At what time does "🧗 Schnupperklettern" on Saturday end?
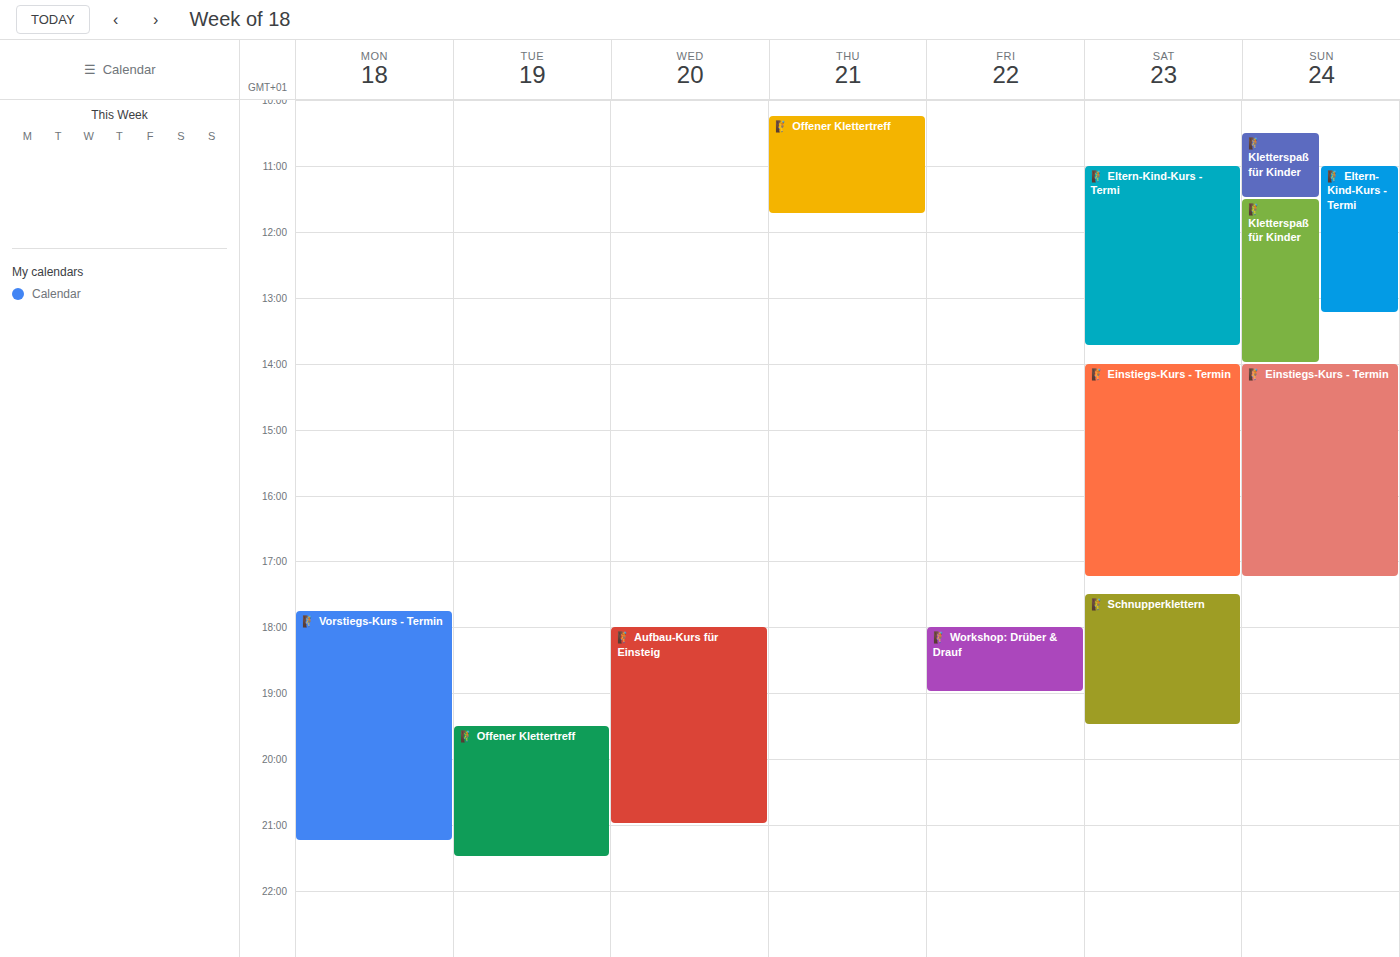
7:30 PM